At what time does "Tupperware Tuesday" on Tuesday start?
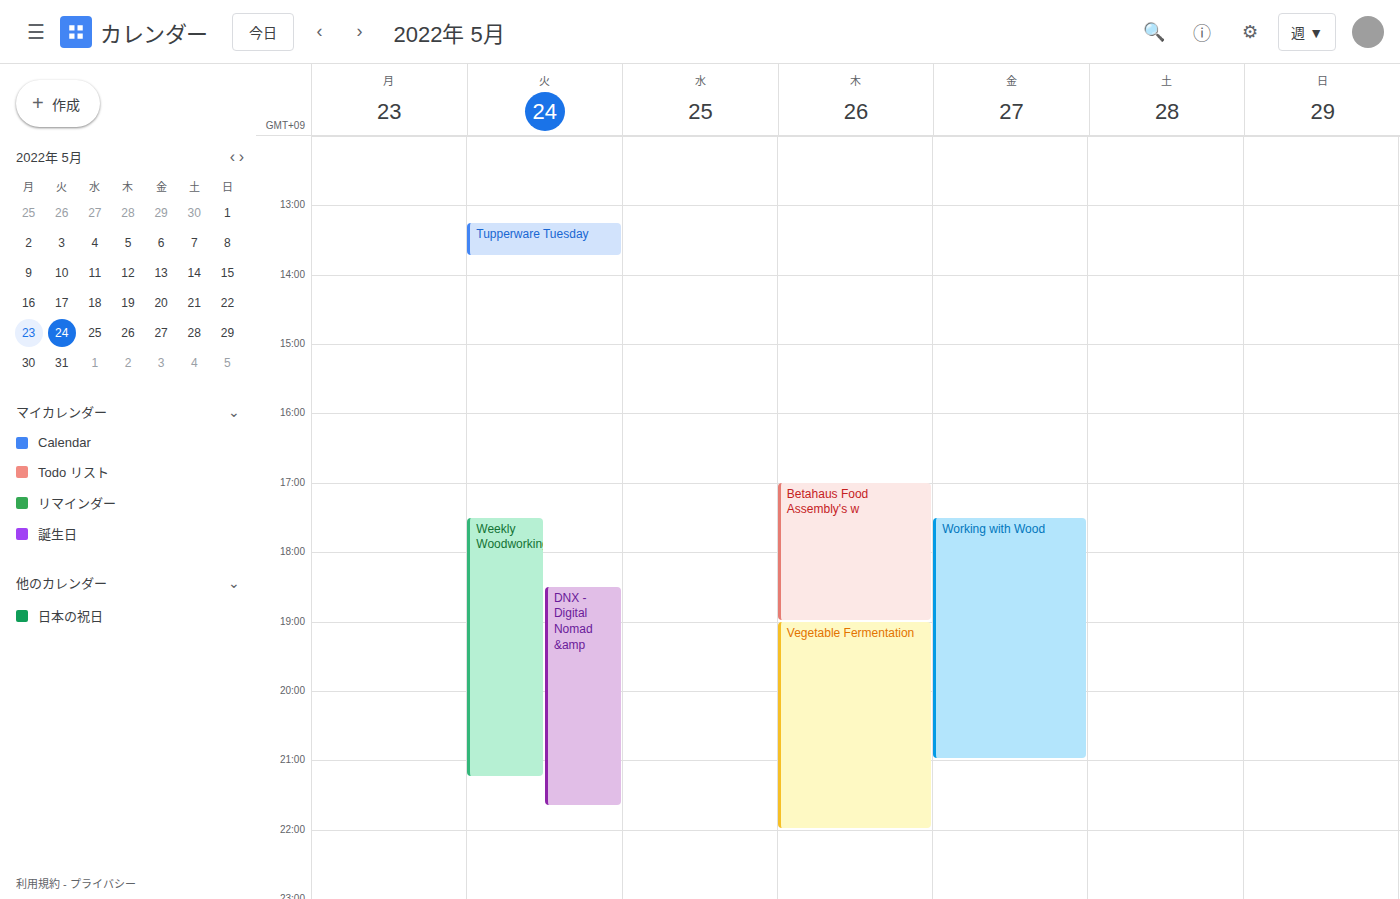
13:15